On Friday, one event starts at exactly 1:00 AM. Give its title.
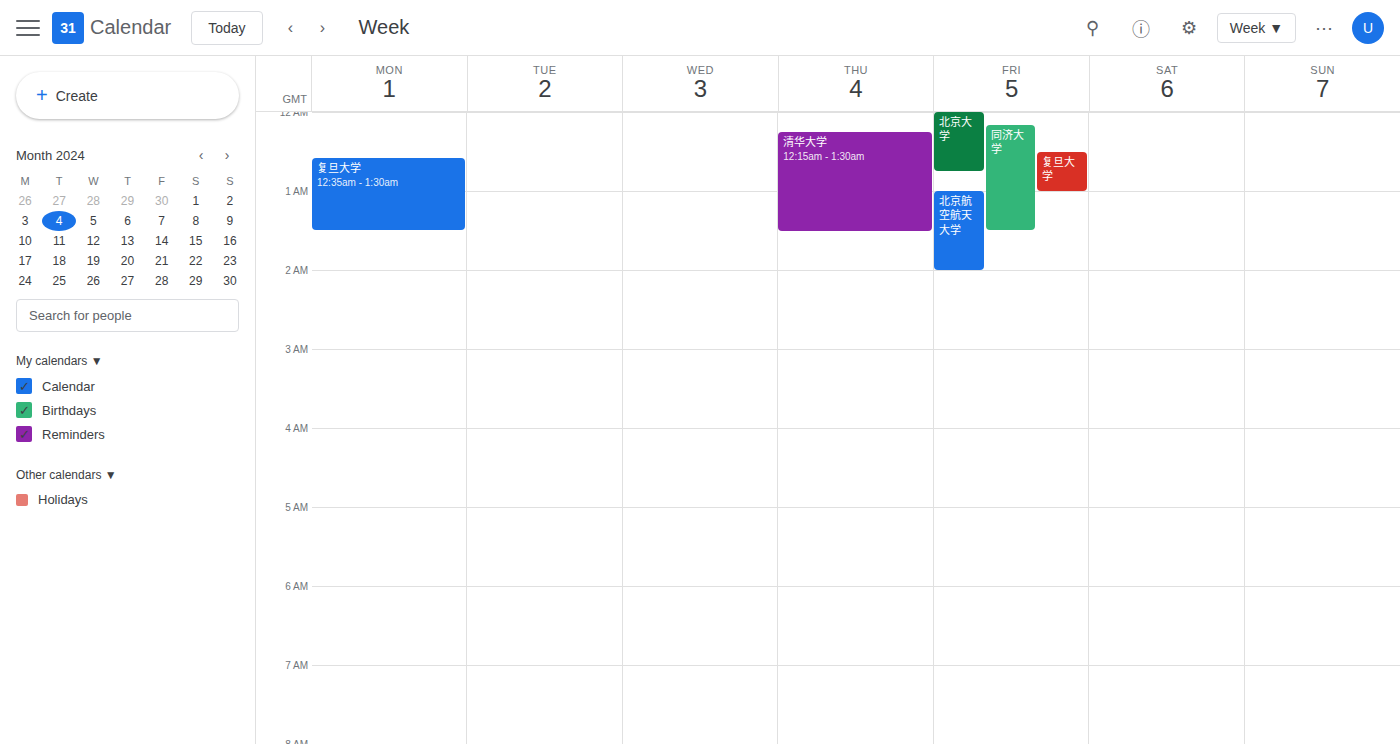
"北京航空航天大学"